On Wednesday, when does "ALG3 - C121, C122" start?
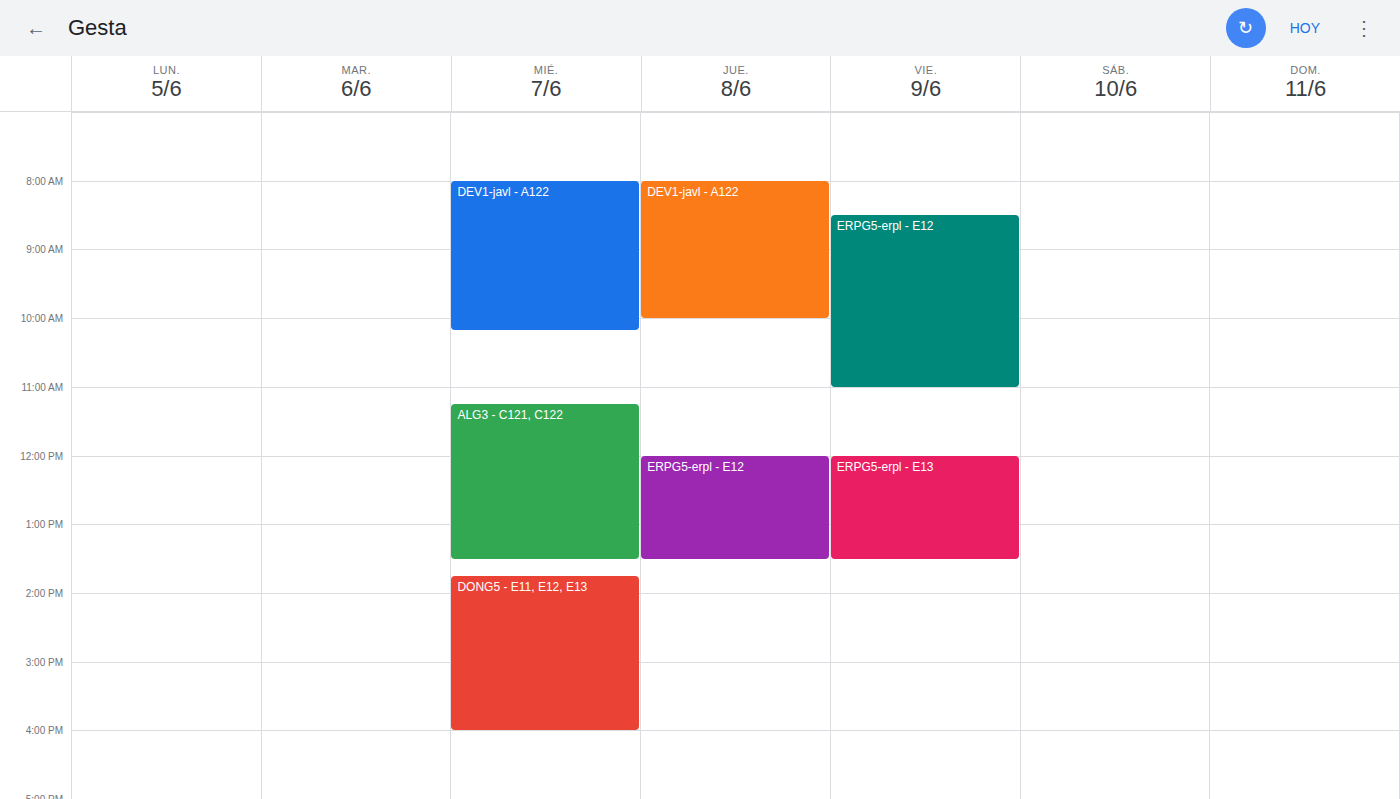
11:15 AM